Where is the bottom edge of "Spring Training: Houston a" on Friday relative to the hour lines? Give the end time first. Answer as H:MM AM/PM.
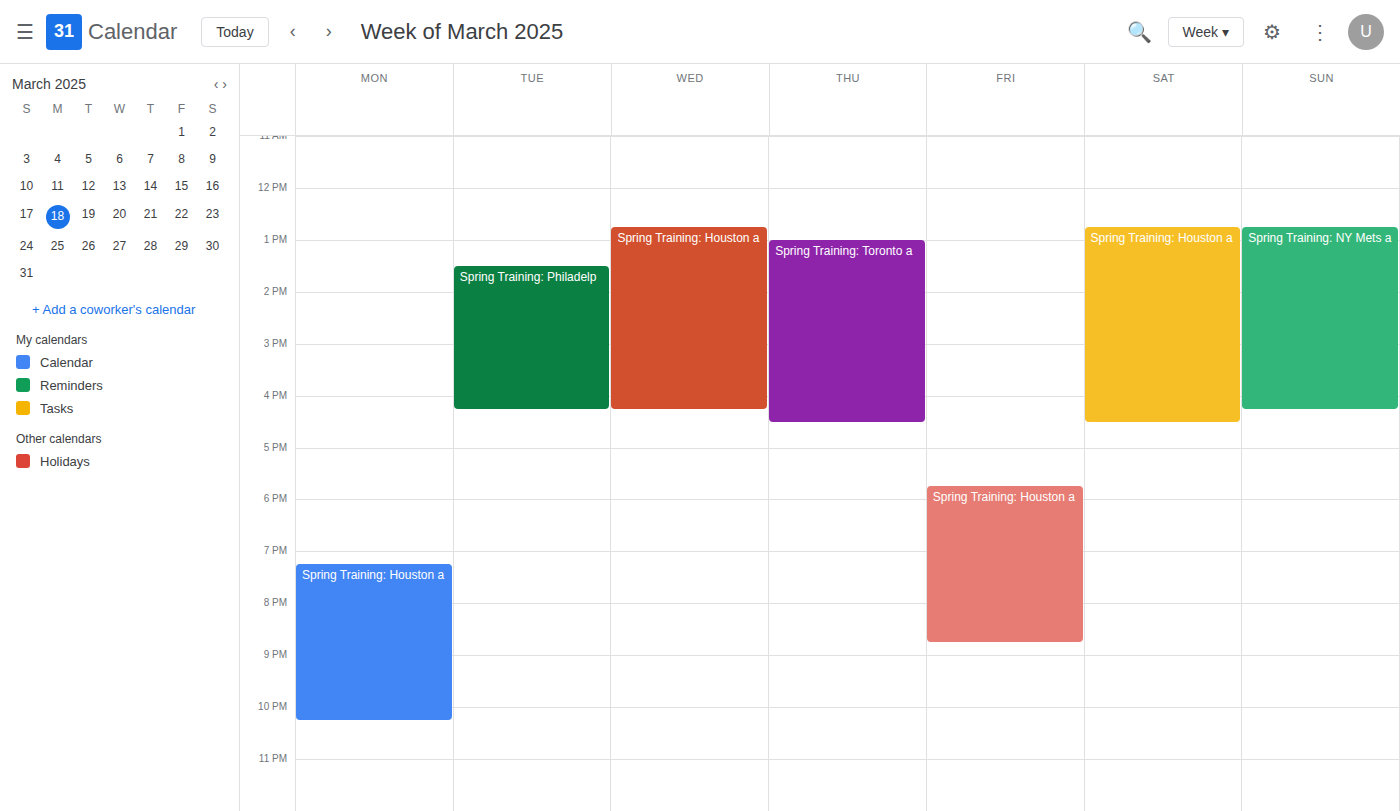
8:45 PM -- neither: three quarters of the way from the 8 PM line to the 9 PM line.